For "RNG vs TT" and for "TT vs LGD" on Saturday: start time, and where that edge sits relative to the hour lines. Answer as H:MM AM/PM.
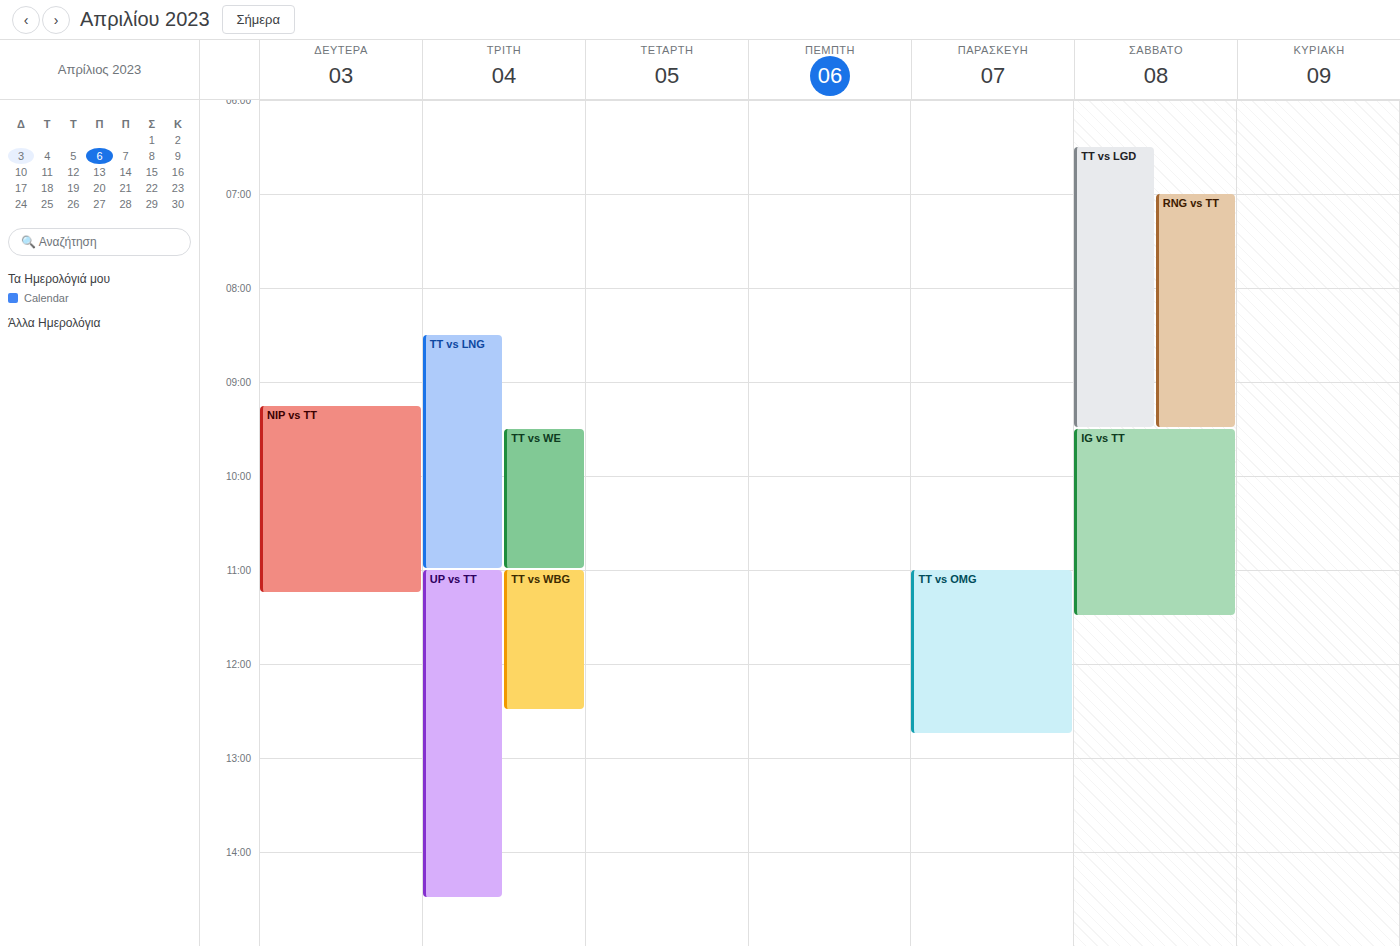
"RNG vs TT": 7:00 AM, exactly on the 7 AM line. "TT vs LGD": 6:30 AM, halfway between the 6 AM and 7 AM lines.